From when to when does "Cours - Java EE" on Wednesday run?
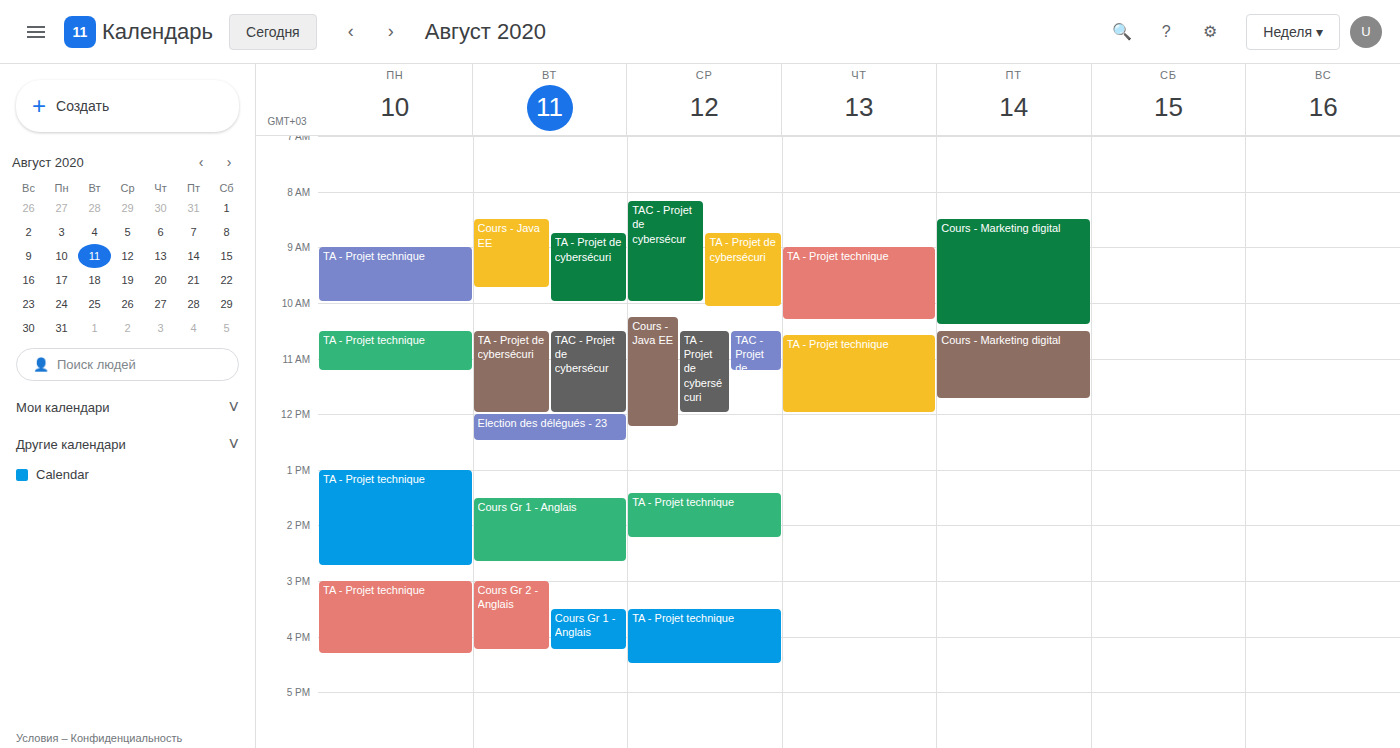
10:15 AM to 12:15 PM